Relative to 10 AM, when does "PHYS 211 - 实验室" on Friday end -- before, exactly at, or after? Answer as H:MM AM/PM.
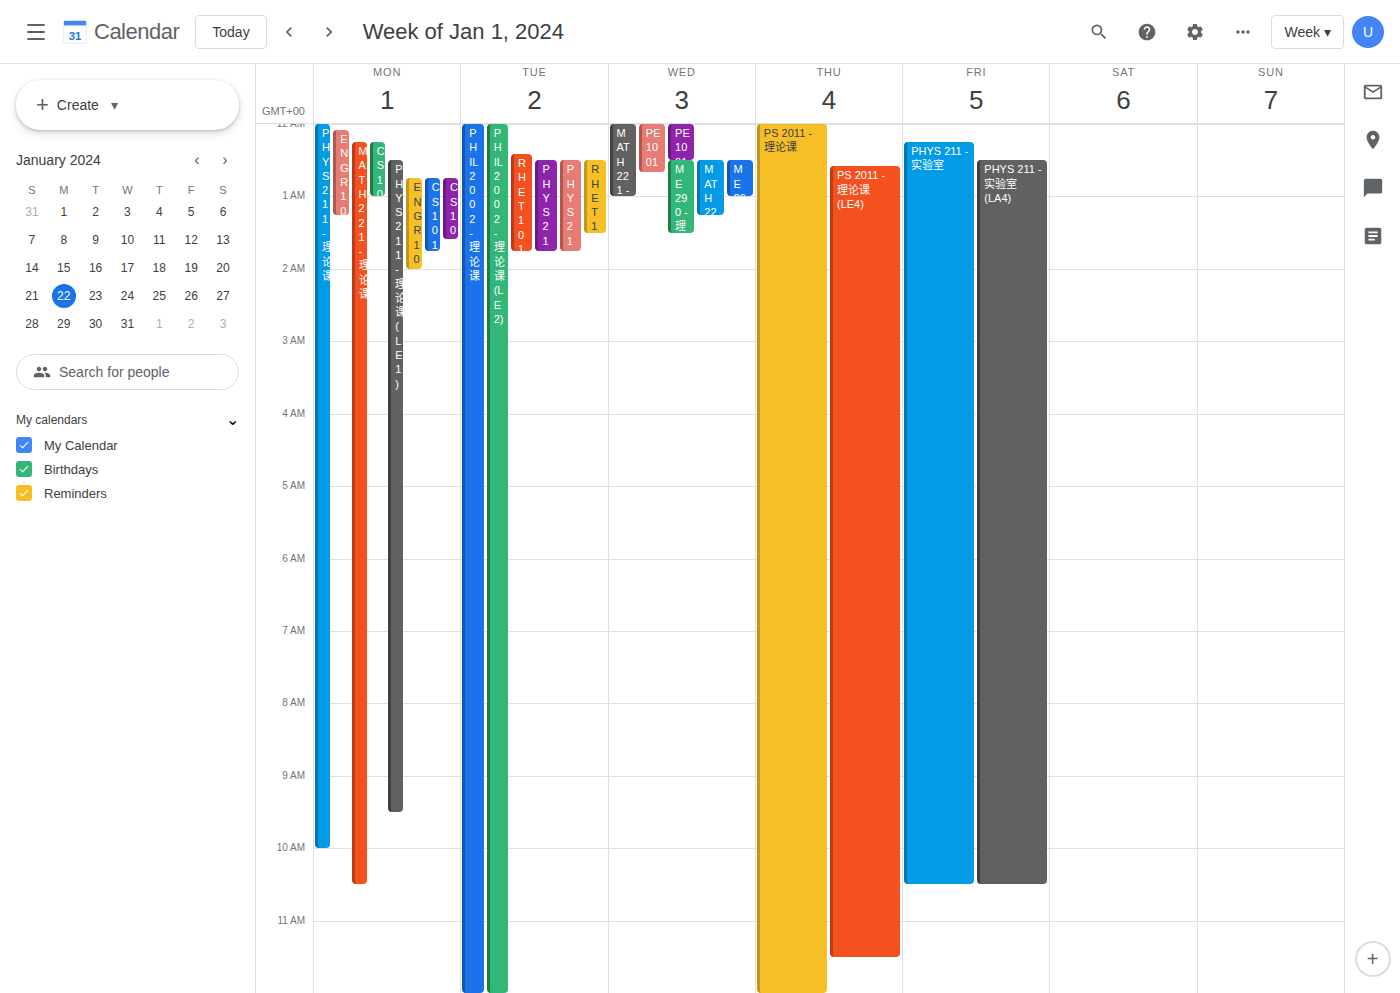
10:30 AM -- after 10 AM, 30 minutes below the 10 AM line.